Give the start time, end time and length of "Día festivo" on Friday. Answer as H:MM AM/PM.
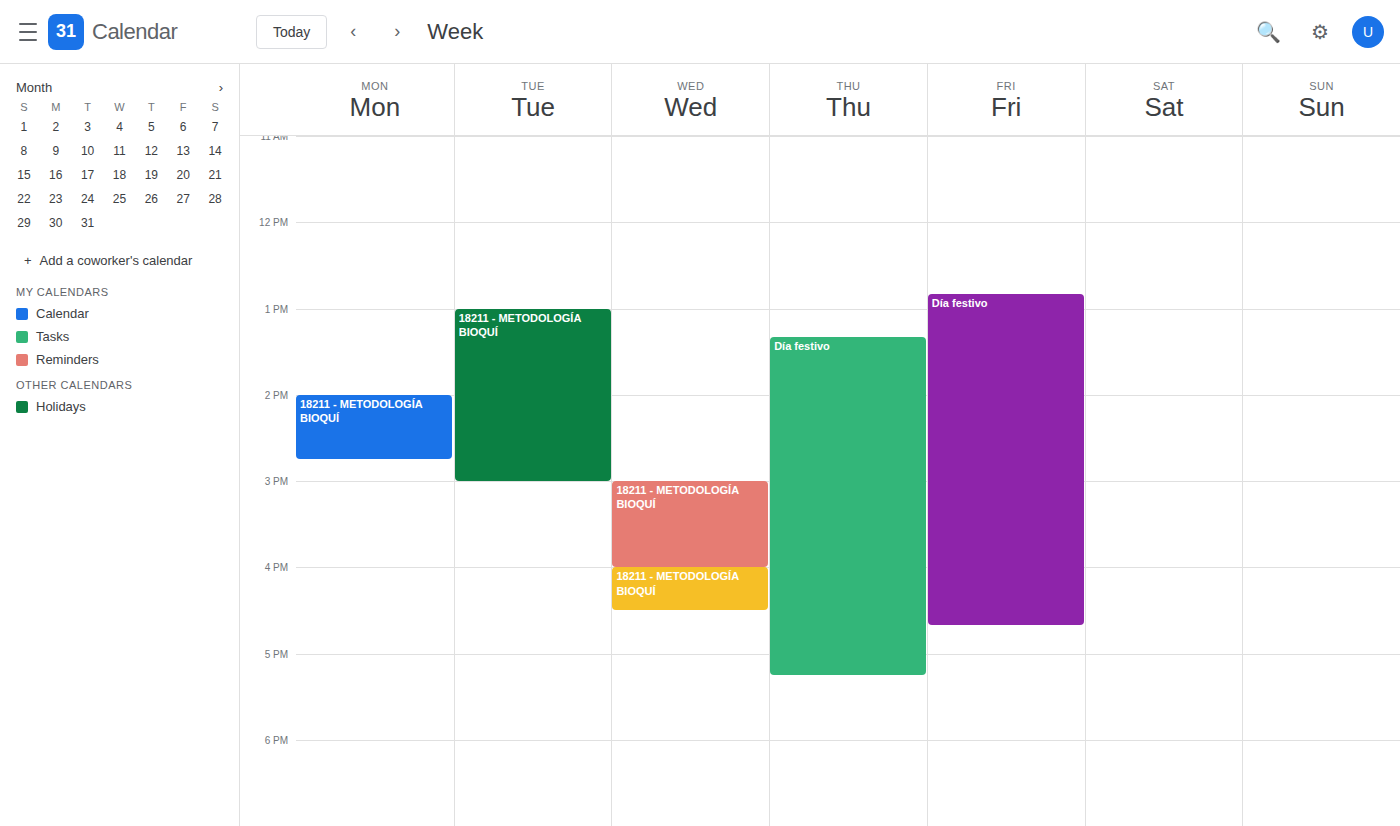
12:50 PM to 4:40 PM, 3 hours 50 minutes